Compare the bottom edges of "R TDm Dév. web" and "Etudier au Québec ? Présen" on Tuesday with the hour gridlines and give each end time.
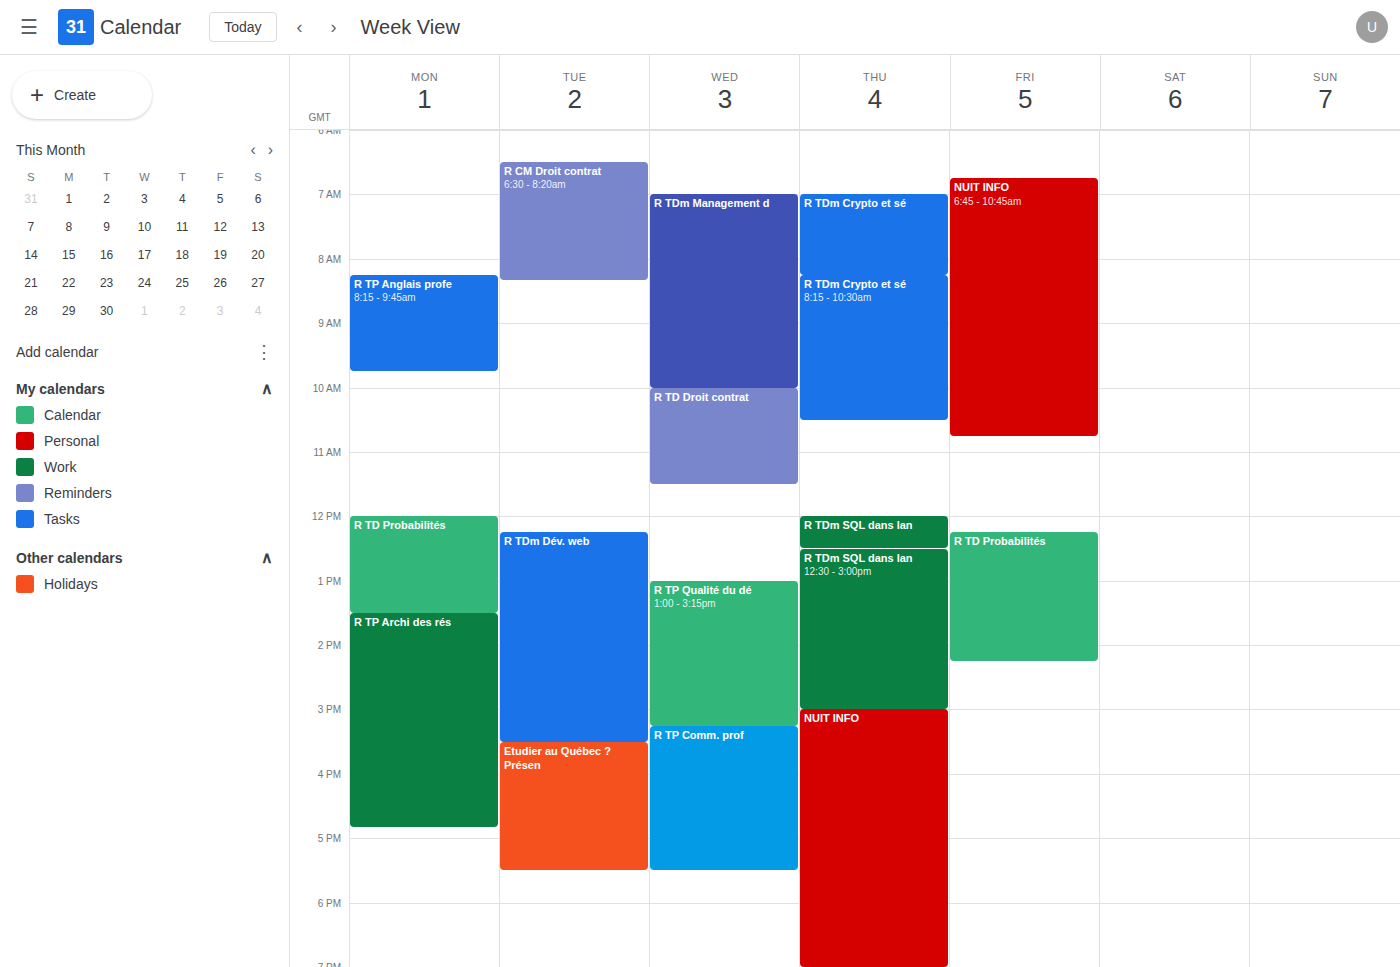
"R TDm Dév. web": 3:30 PM, halfway between the 3 PM and 4 PM lines. "Etudier au Québec ? Présen": 5:30 PM, halfway between the 5 PM and 6 PM lines.